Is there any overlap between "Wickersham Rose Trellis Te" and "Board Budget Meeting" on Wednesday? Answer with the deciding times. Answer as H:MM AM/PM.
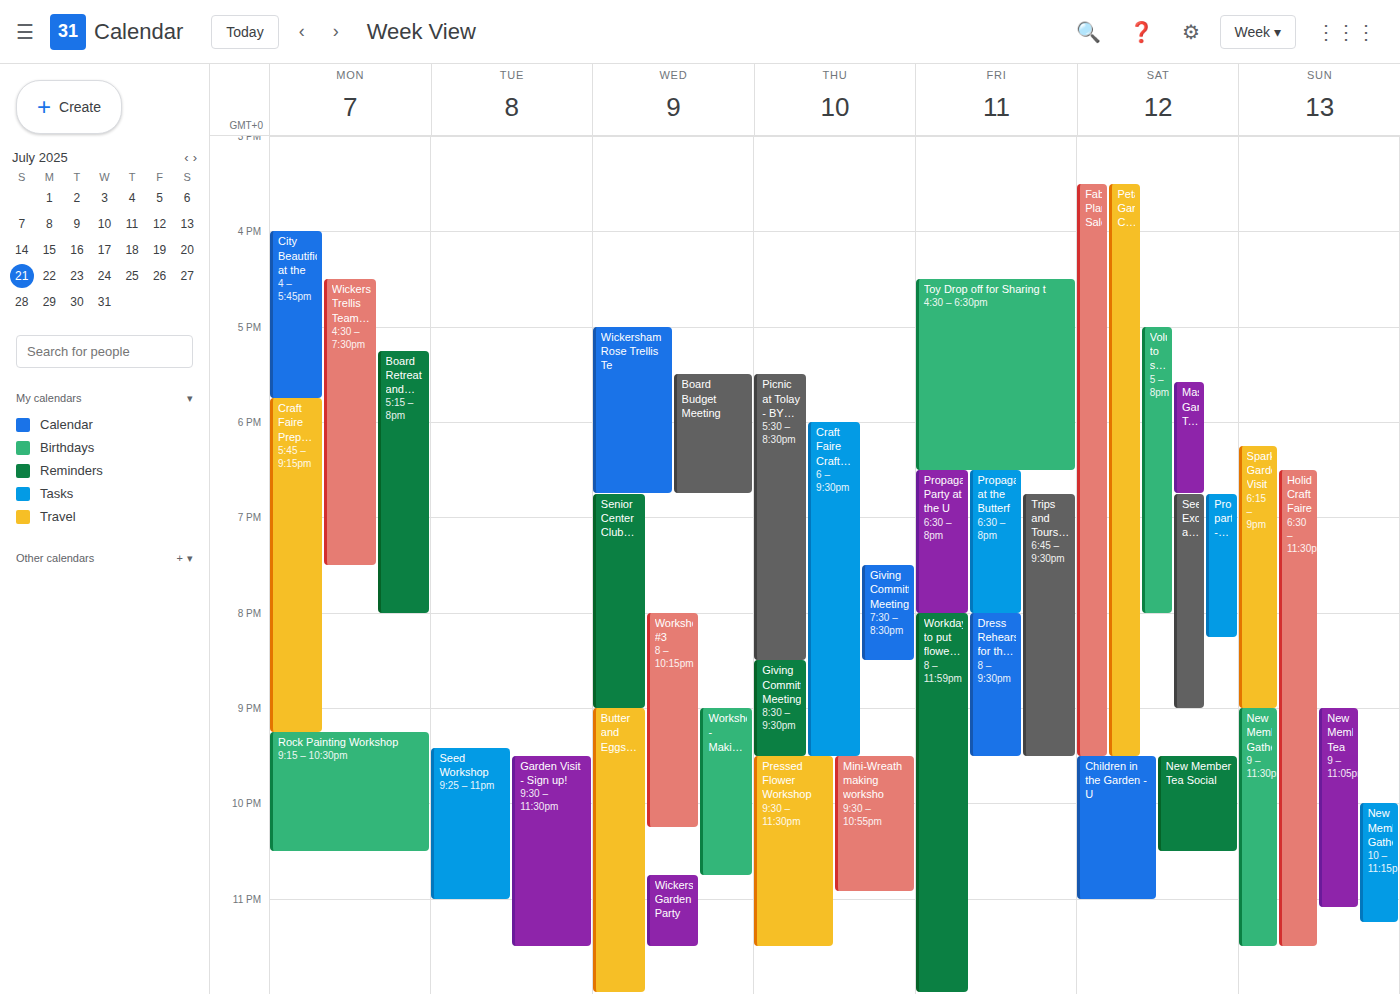
"Board Budget Meeting" runs 5:30 PM to 6:45 PM, inside "Wickersham Rose Trellis Te" -- they overlap.